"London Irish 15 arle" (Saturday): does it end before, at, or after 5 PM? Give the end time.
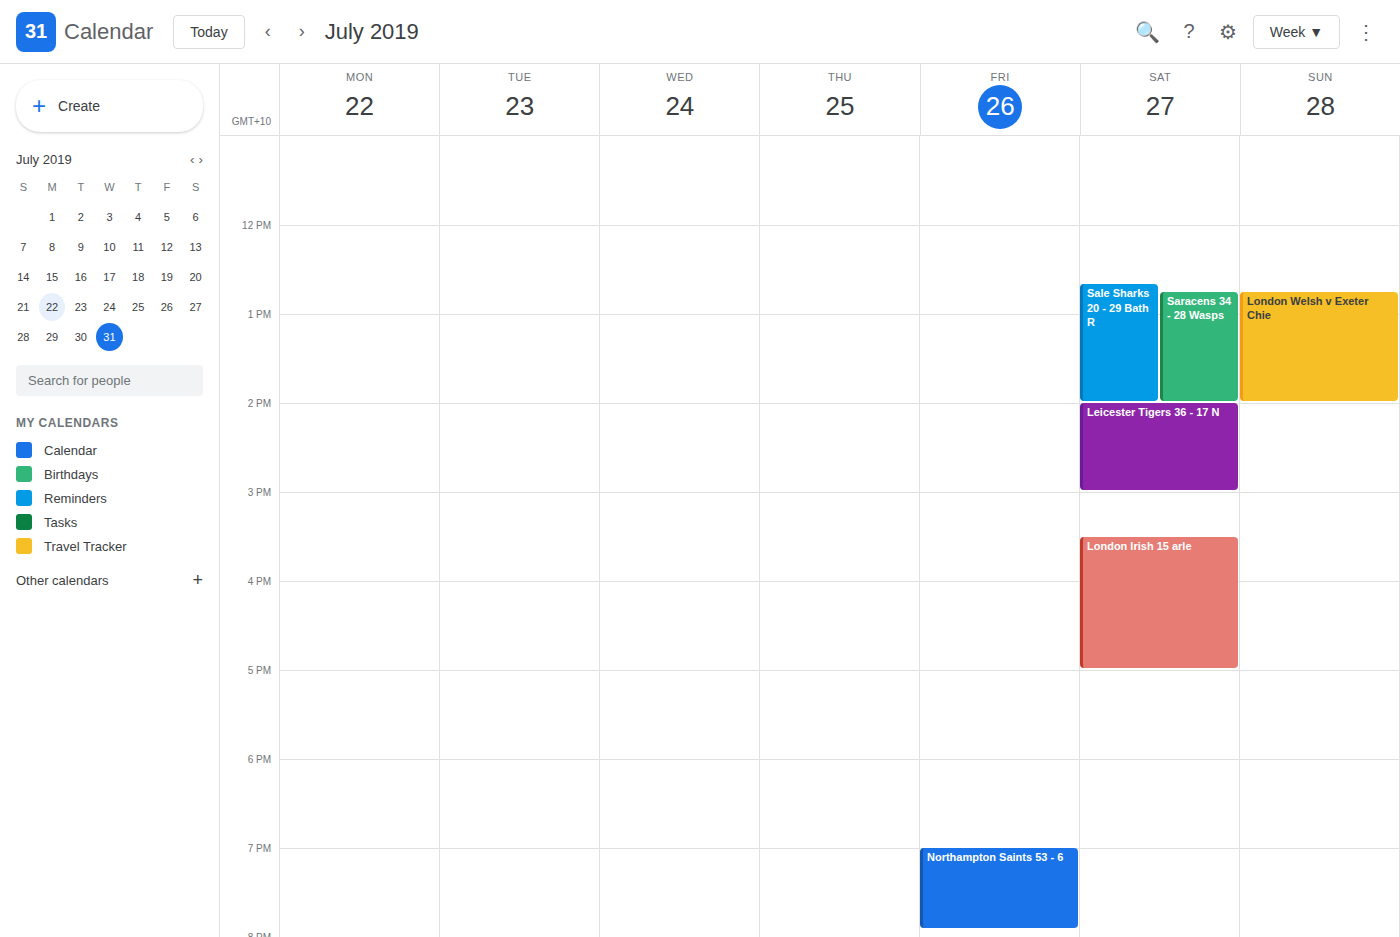
5:00 PM -- exactly at 5 PM, on the 5 PM line.